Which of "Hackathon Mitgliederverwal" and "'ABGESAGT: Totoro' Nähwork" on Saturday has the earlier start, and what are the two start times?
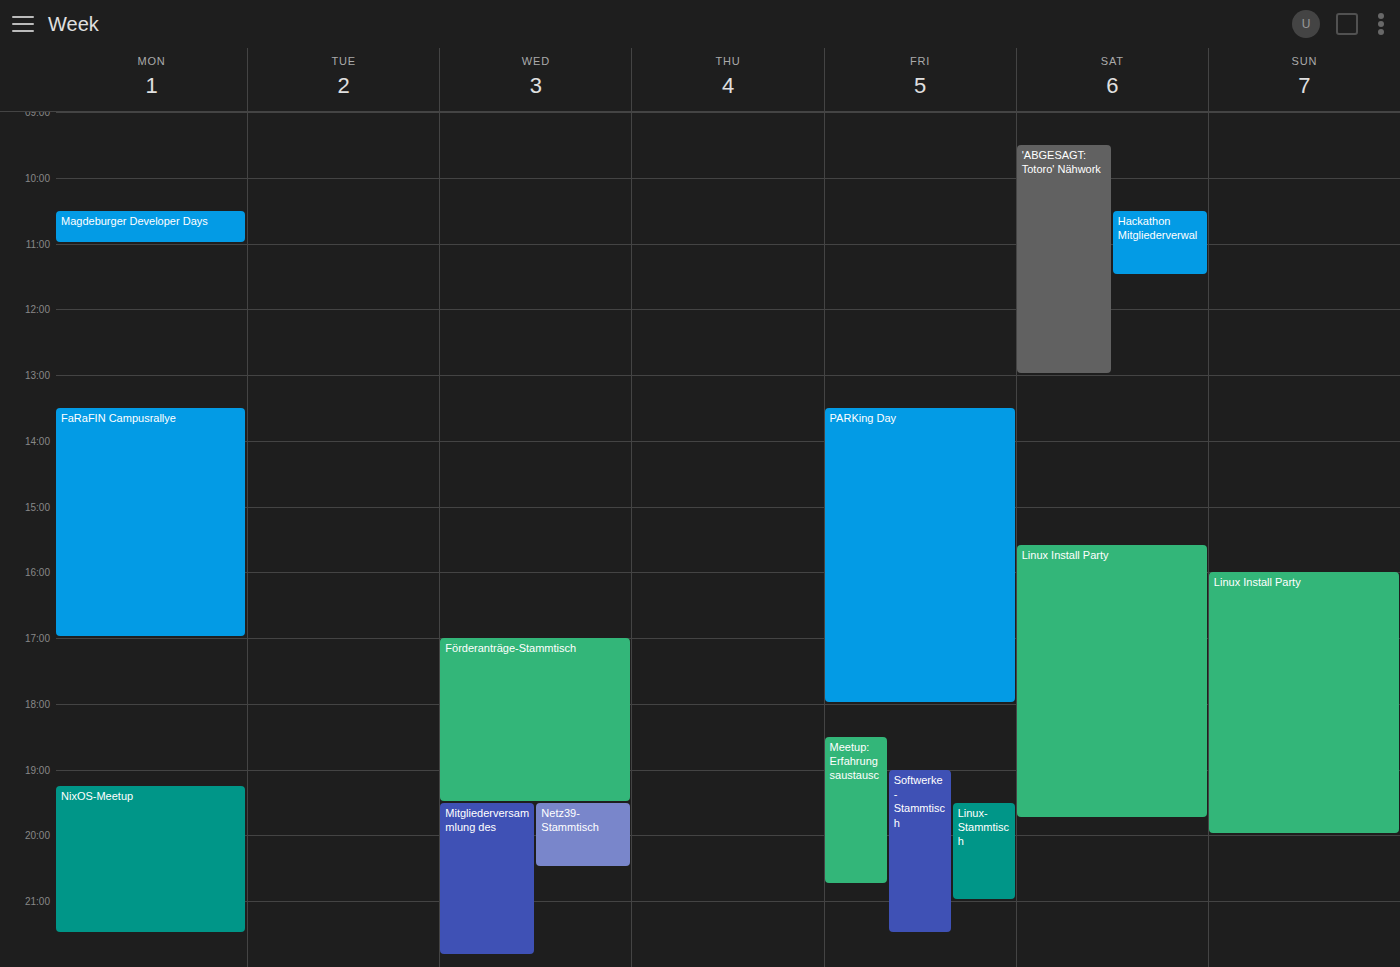
"'ABGESAGT: Totoro' Nähwork" 9:30 AM; "Hackathon Mitgliederverwal" 10:30 AM.